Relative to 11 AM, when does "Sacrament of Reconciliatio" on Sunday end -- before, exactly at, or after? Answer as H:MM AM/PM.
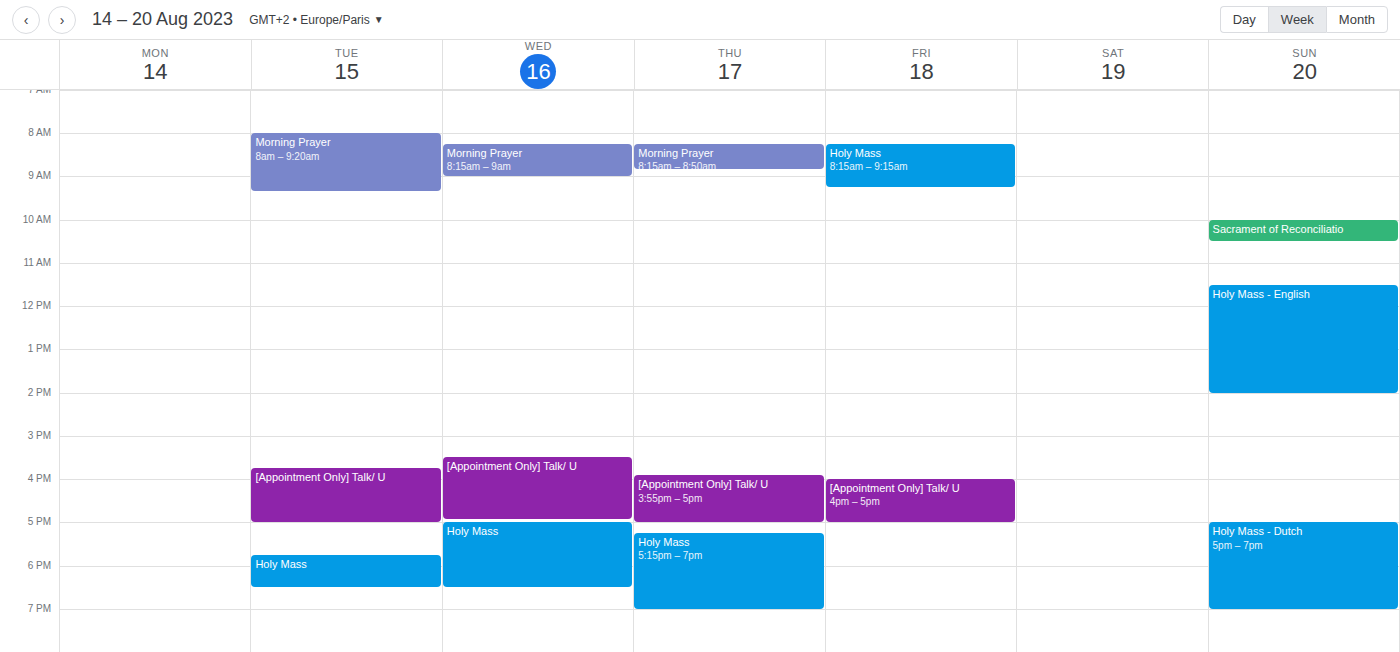
10:30 AM -- before 11 AM, 30 minutes above the 11 AM line.